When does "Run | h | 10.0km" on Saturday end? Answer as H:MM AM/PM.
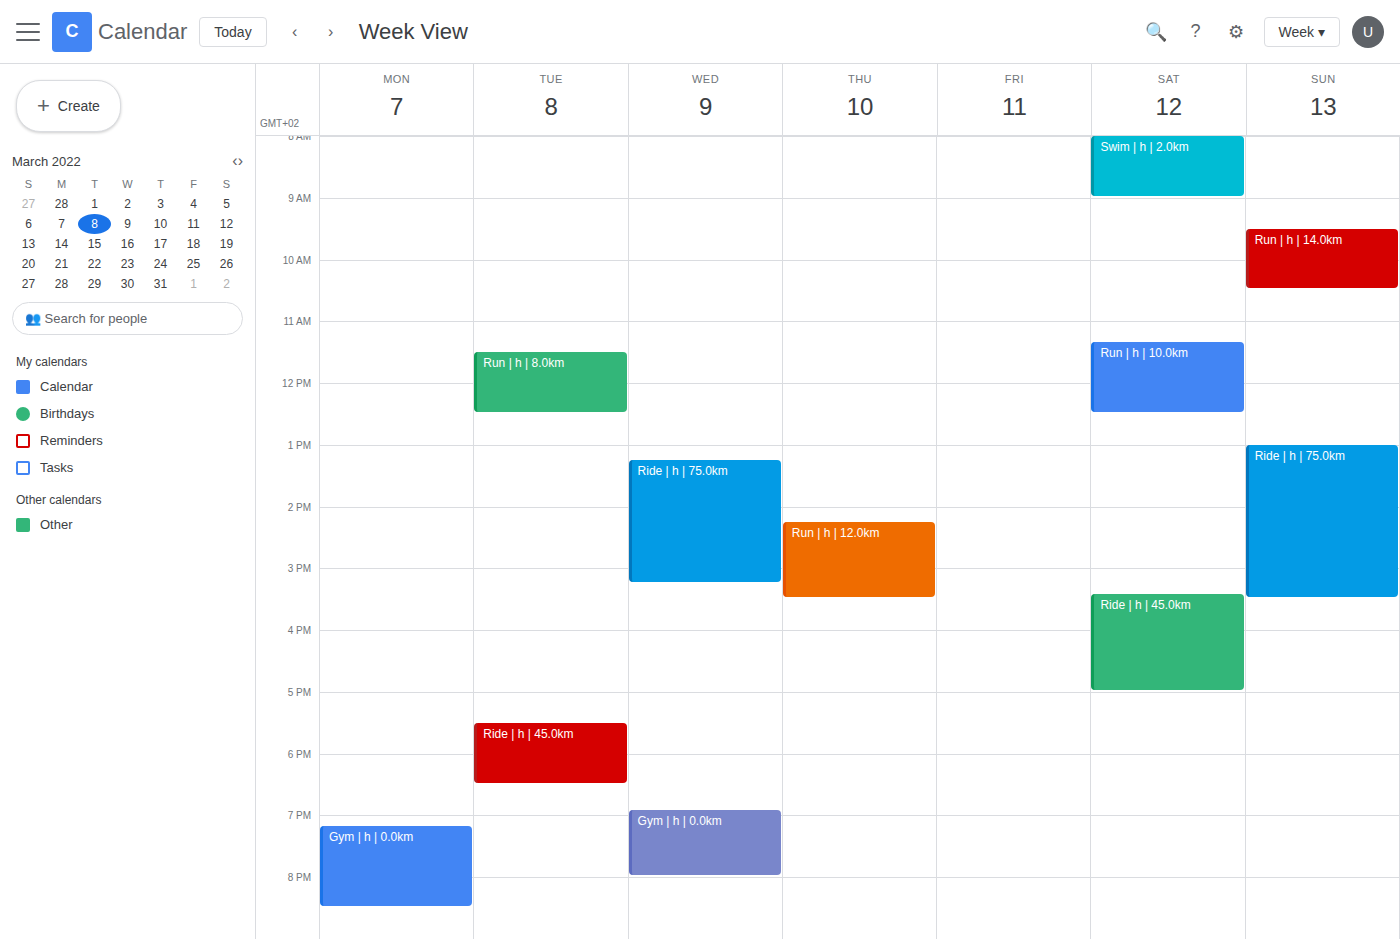
12:30 PM